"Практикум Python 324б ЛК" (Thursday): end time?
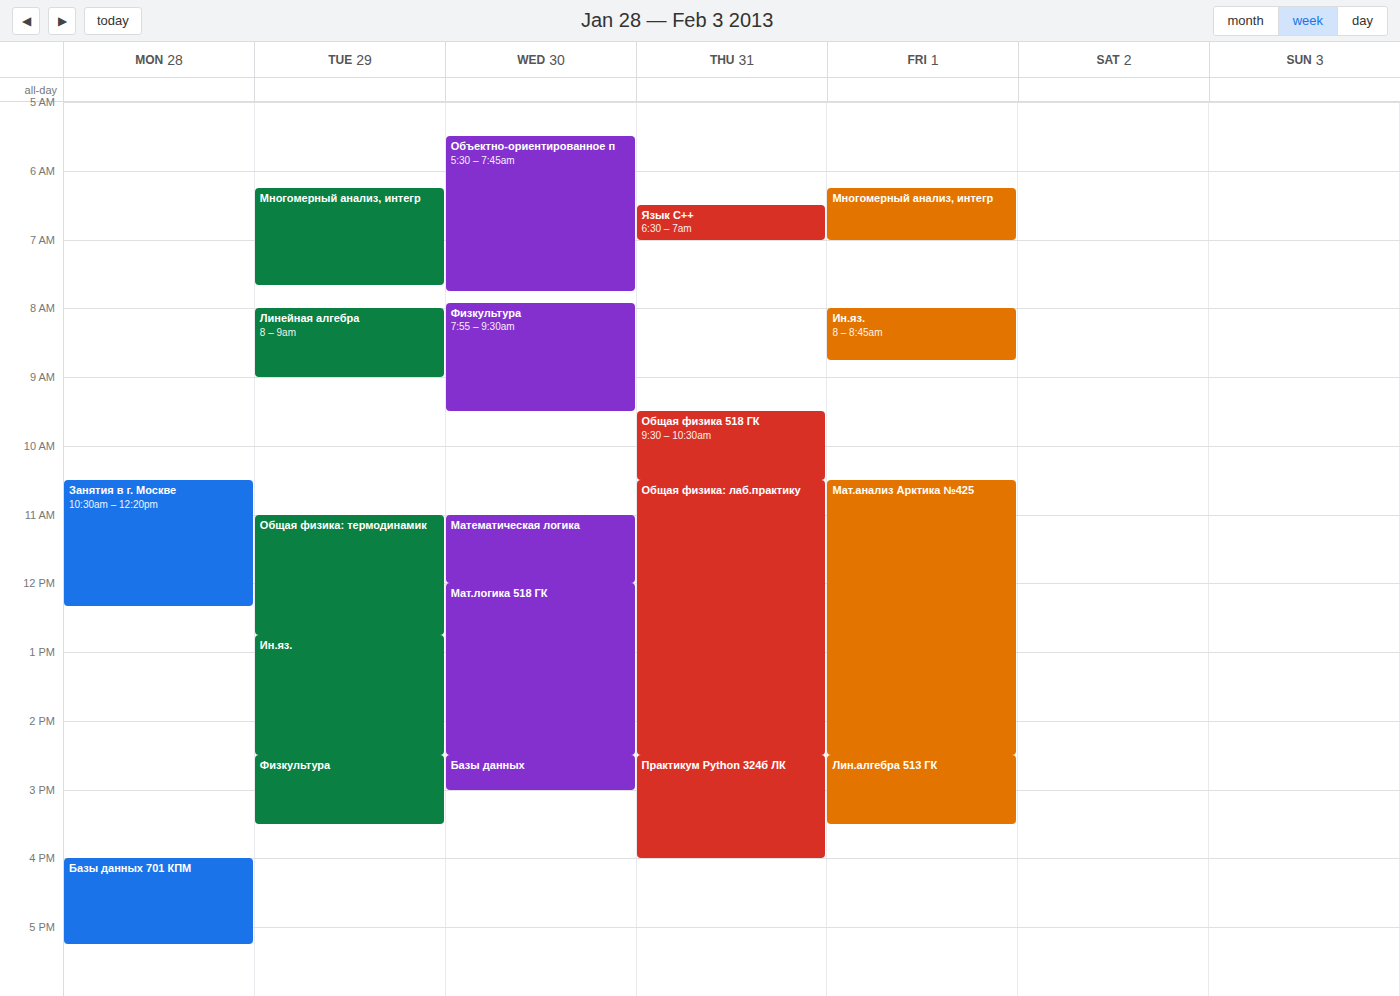
4:00 PM